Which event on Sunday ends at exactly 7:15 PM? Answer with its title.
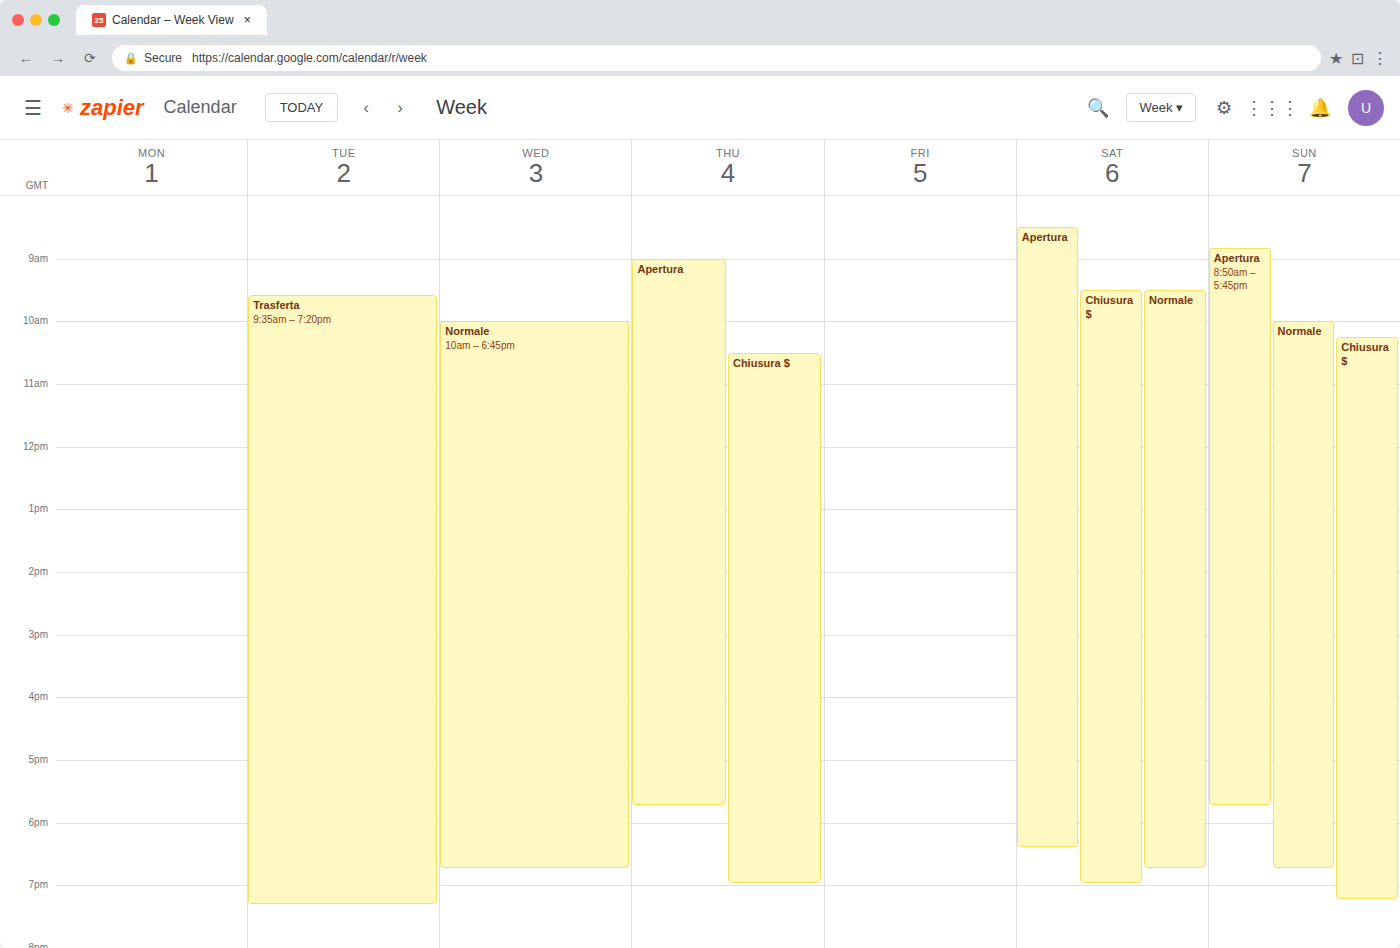
"Chiusura $"